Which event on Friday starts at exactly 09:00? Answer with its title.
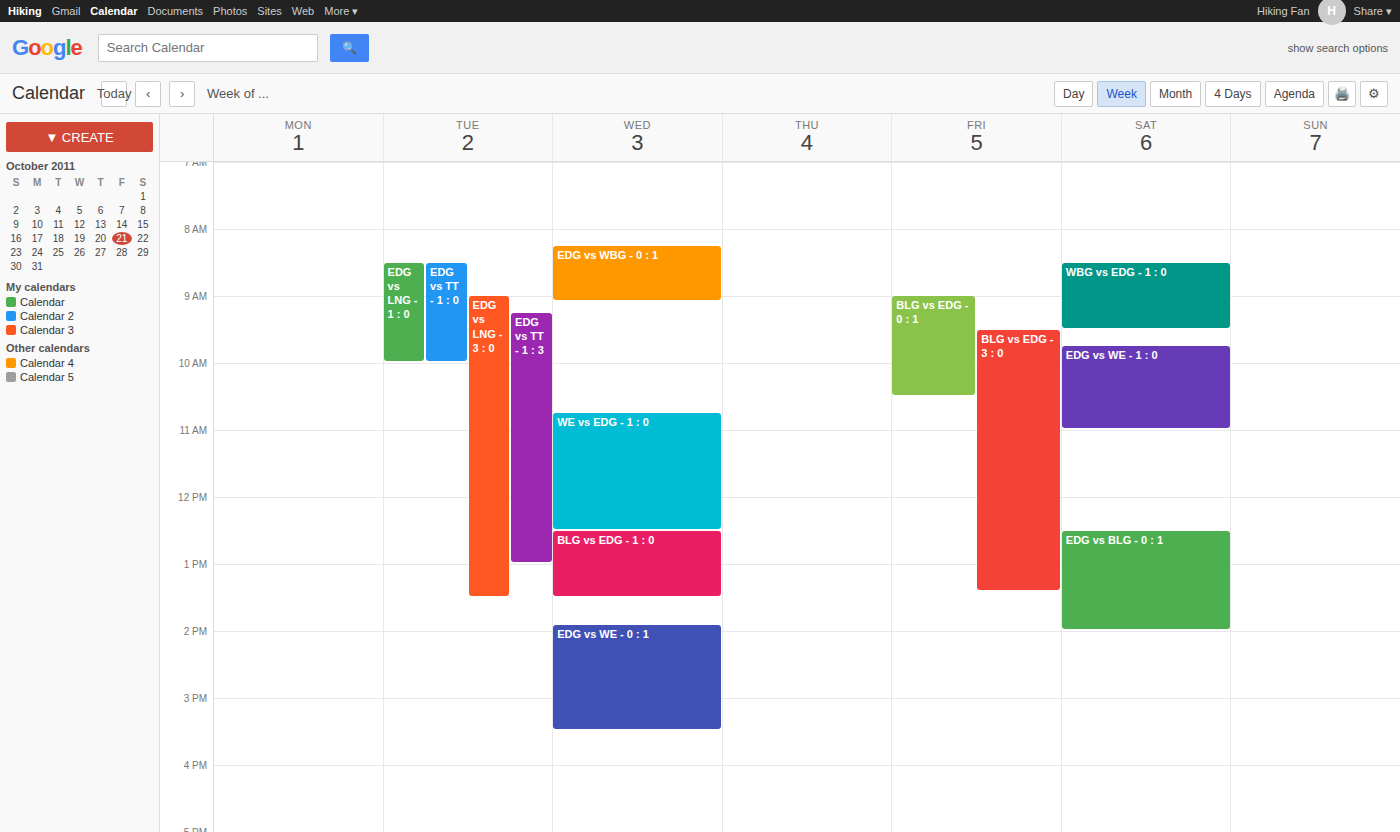
"BLG vs EDG - 0 : 1"